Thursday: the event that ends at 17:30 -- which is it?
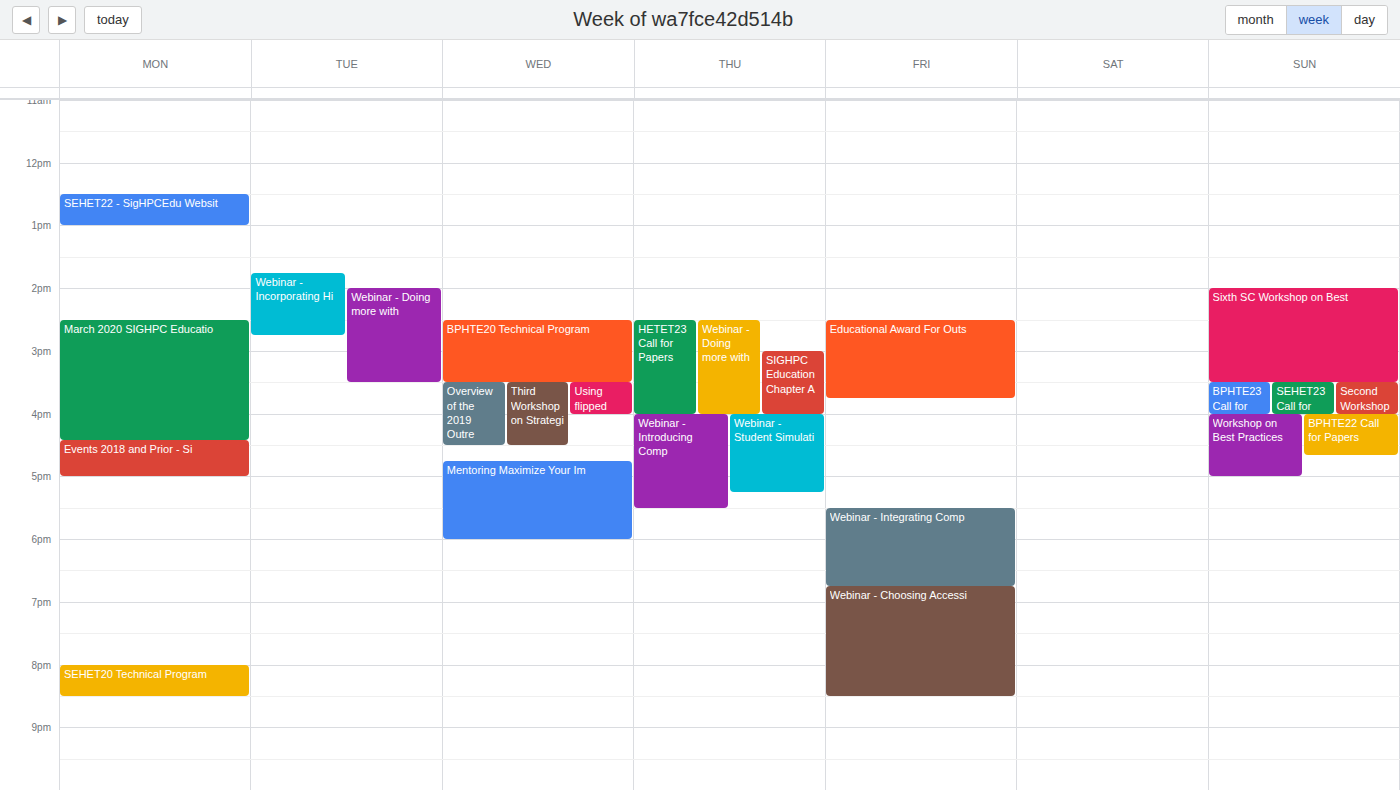
"Webinar - Introducing Comp"